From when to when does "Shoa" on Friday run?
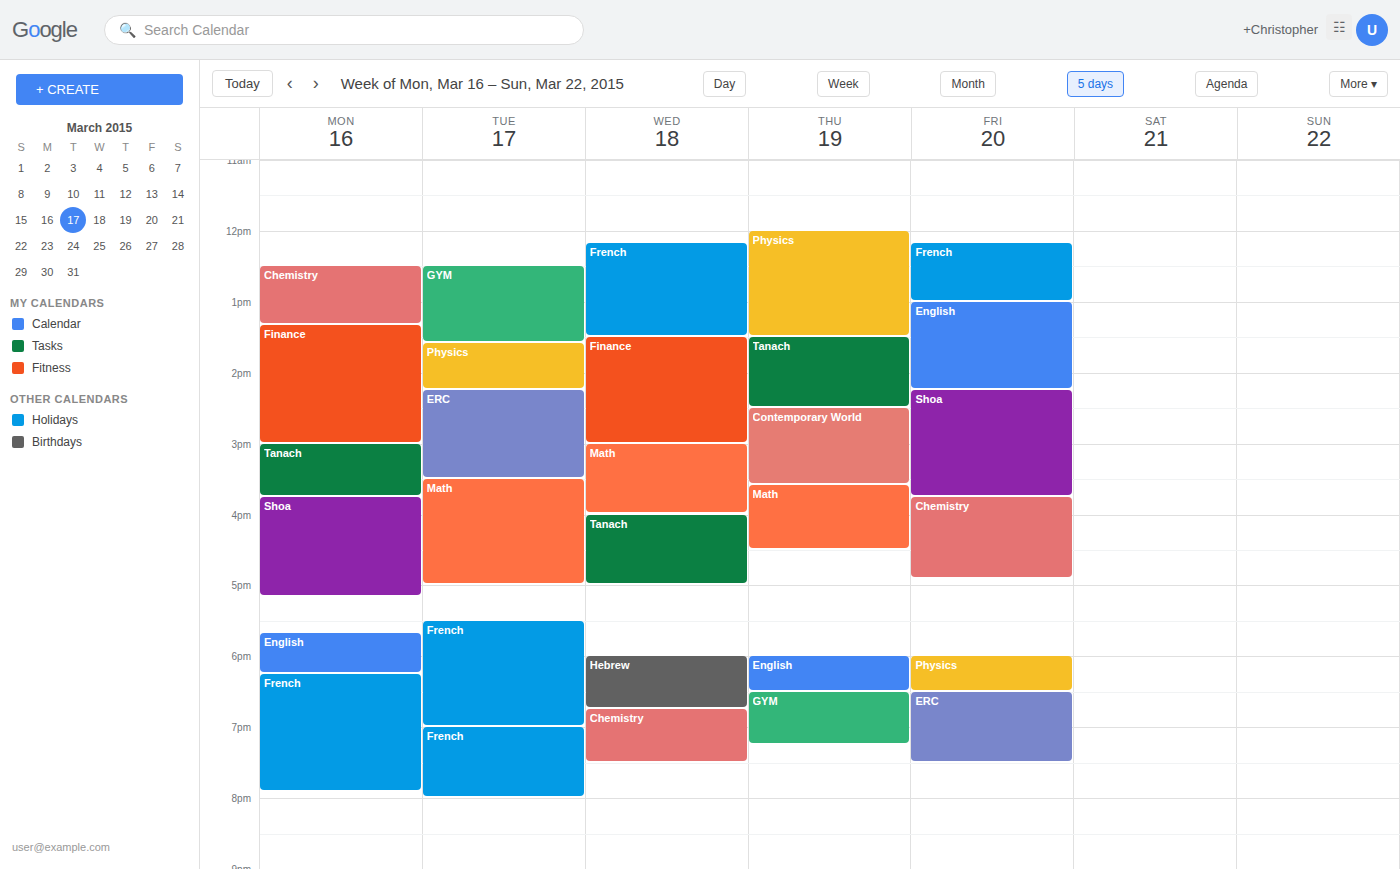
2:15 PM to 3:45 PM